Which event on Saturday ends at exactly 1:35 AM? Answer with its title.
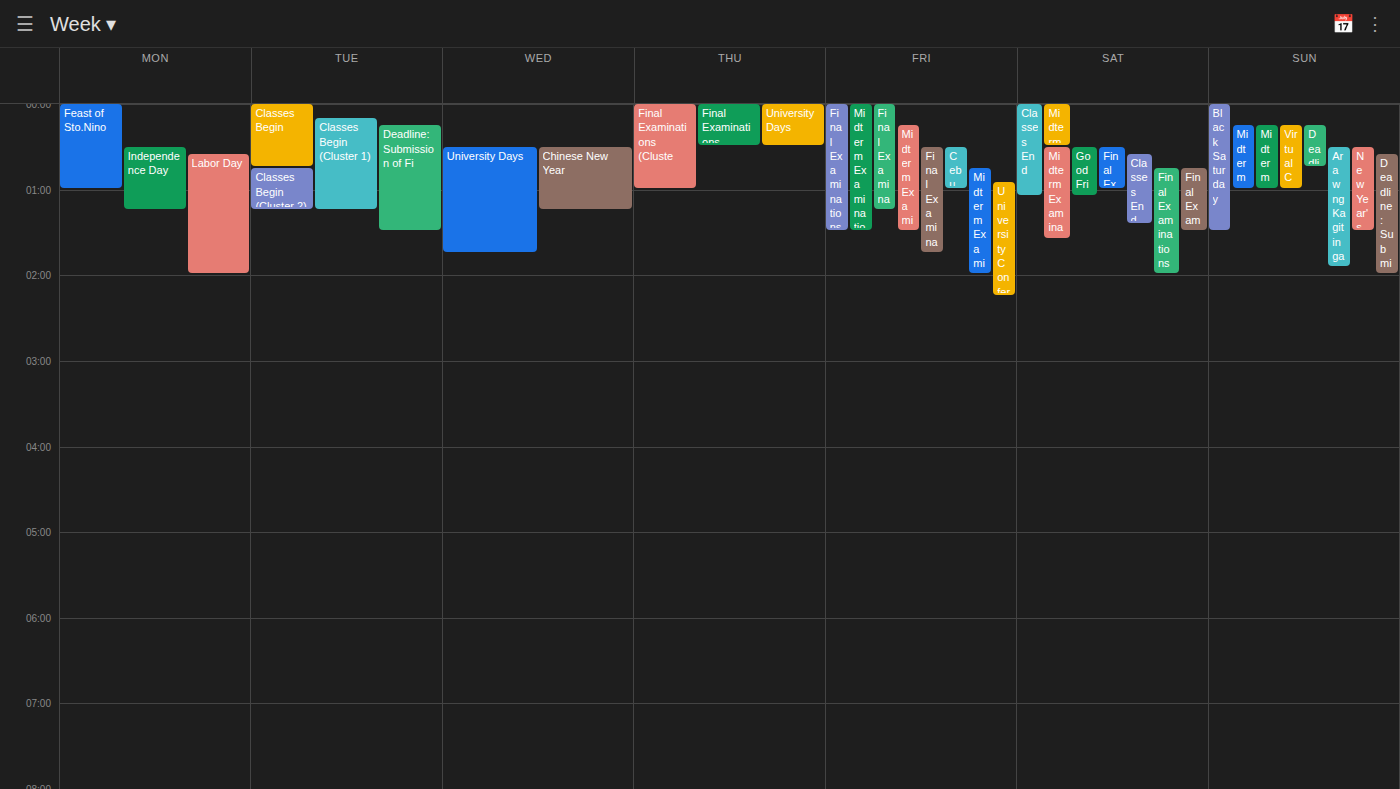
"Midterm Examinations (Clus"